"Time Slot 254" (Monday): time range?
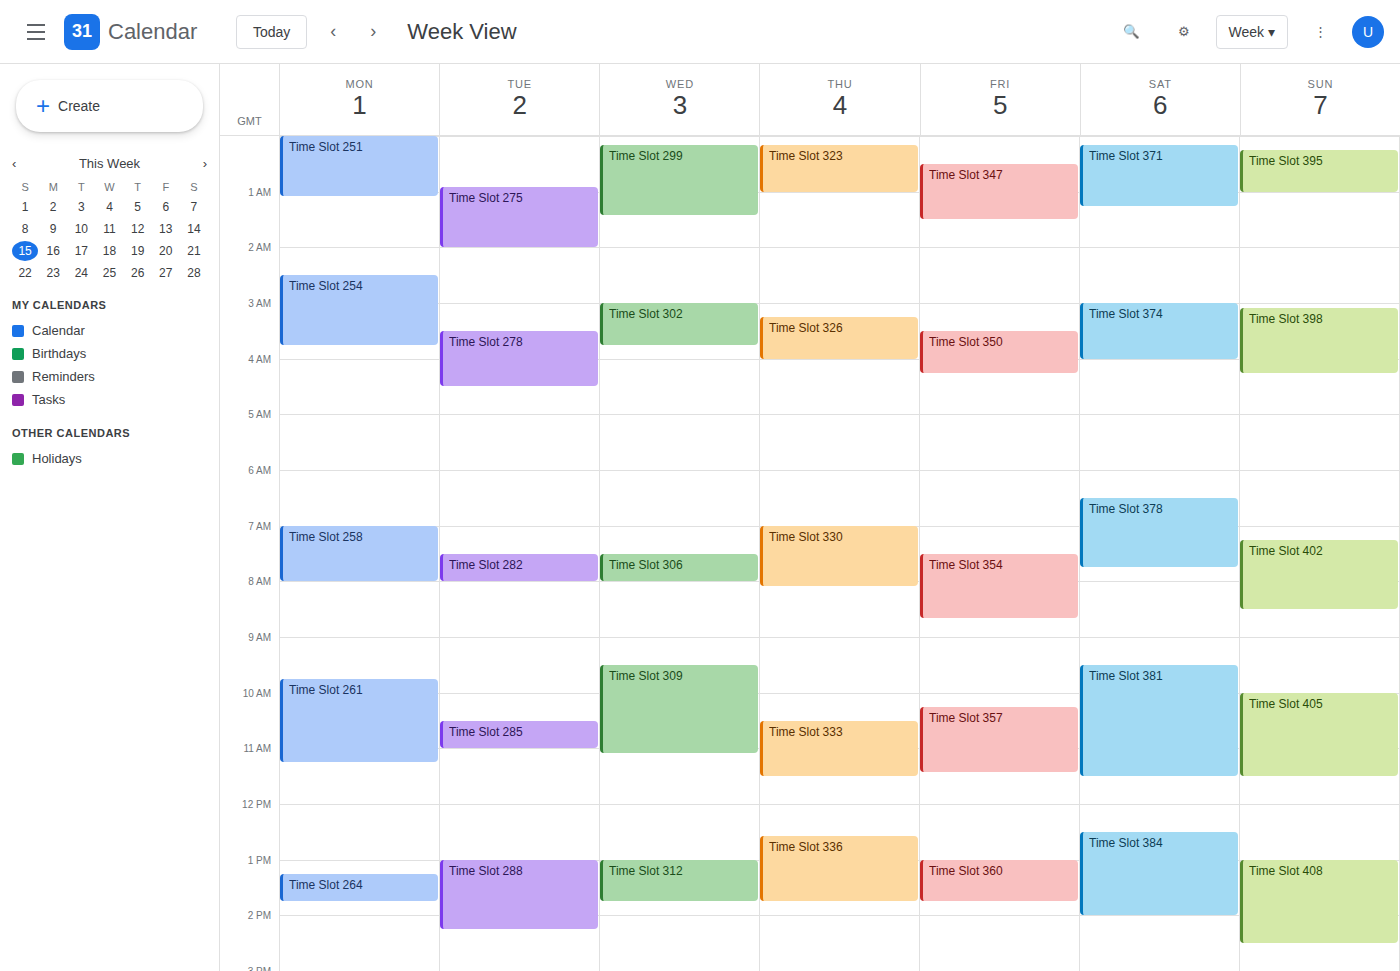
2:30 AM to 3:45 AM